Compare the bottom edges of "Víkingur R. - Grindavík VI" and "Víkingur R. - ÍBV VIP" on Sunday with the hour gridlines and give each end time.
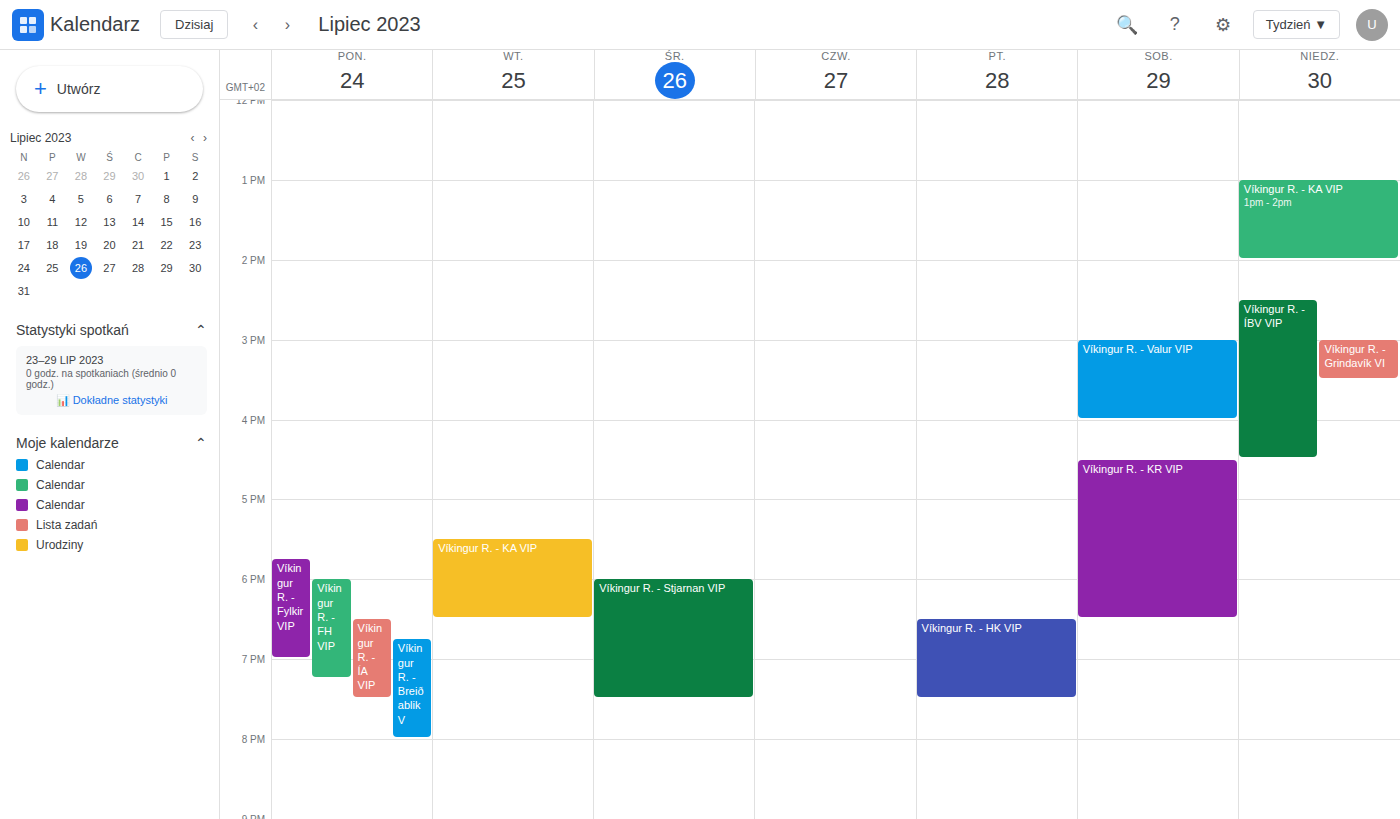
"Víkingur R. - Grindavík VI": 3:30 PM, halfway between the 3 PM and 4 PM lines. "Víkingur R. - ÍBV VIP": 4:30 PM, halfway between the 4 PM and 5 PM lines.